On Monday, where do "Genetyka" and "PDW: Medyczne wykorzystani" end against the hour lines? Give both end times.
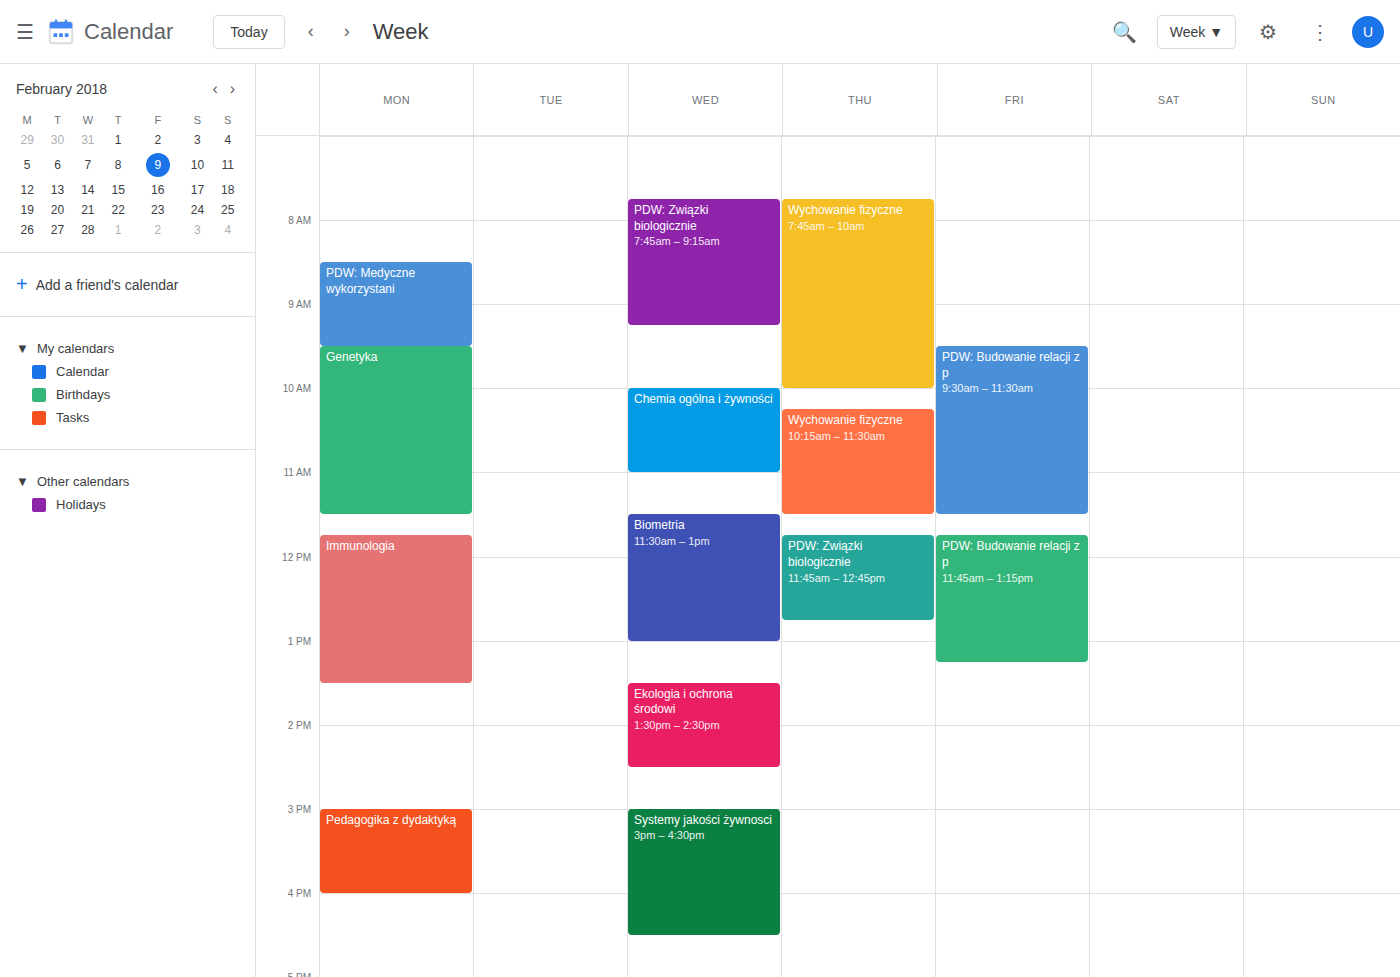
"Genetyka": 11:30 AM, halfway between the 11 AM and 12 PM lines. "PDW: Medyczne wykorzystani": 9:30 AM, halfway between the 9 AM and 10 AM lines.